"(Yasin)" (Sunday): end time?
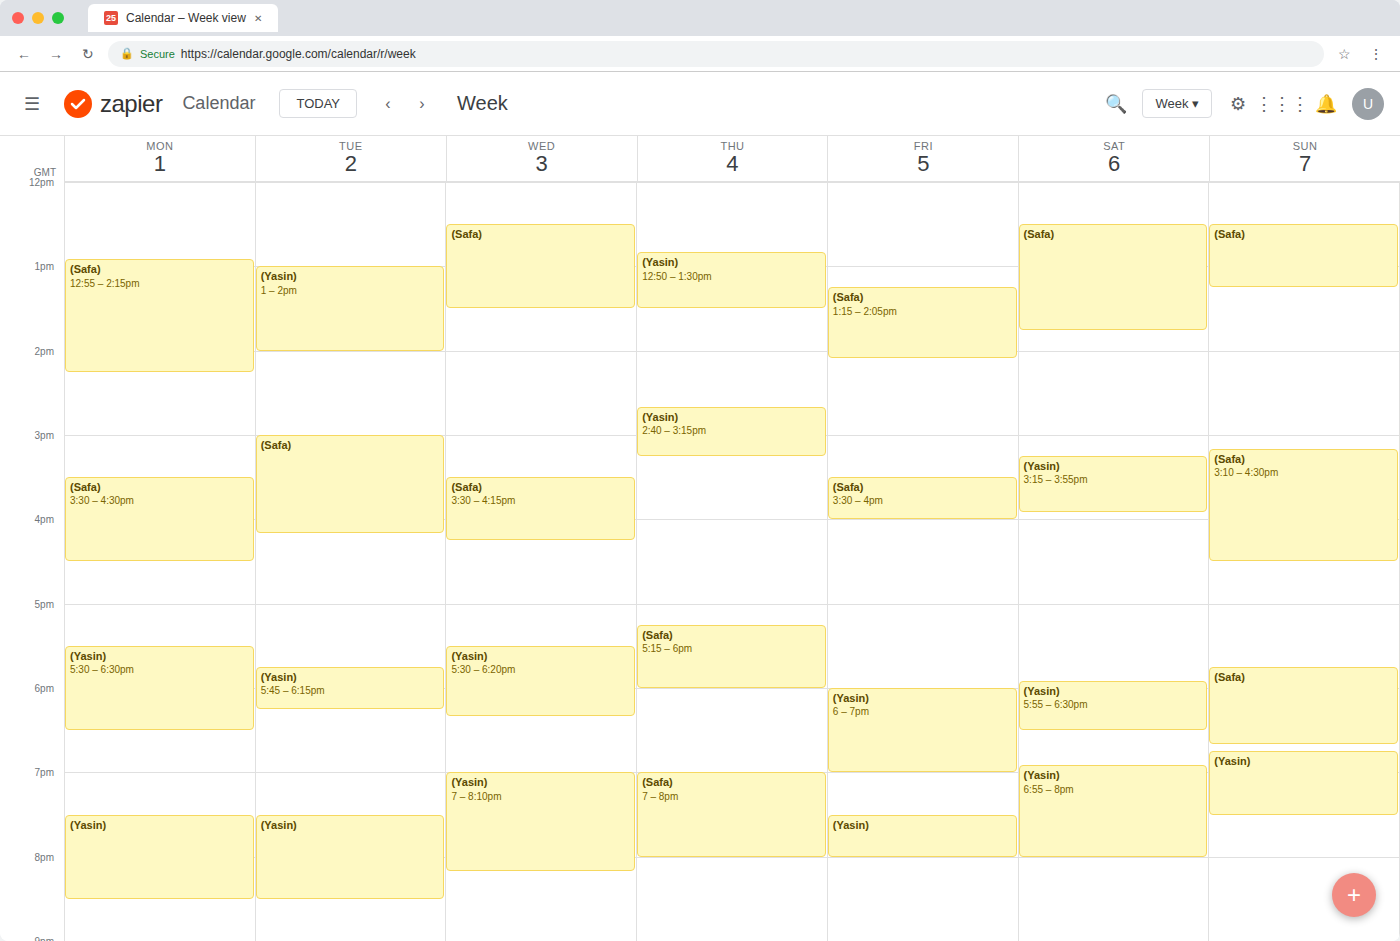
19:30